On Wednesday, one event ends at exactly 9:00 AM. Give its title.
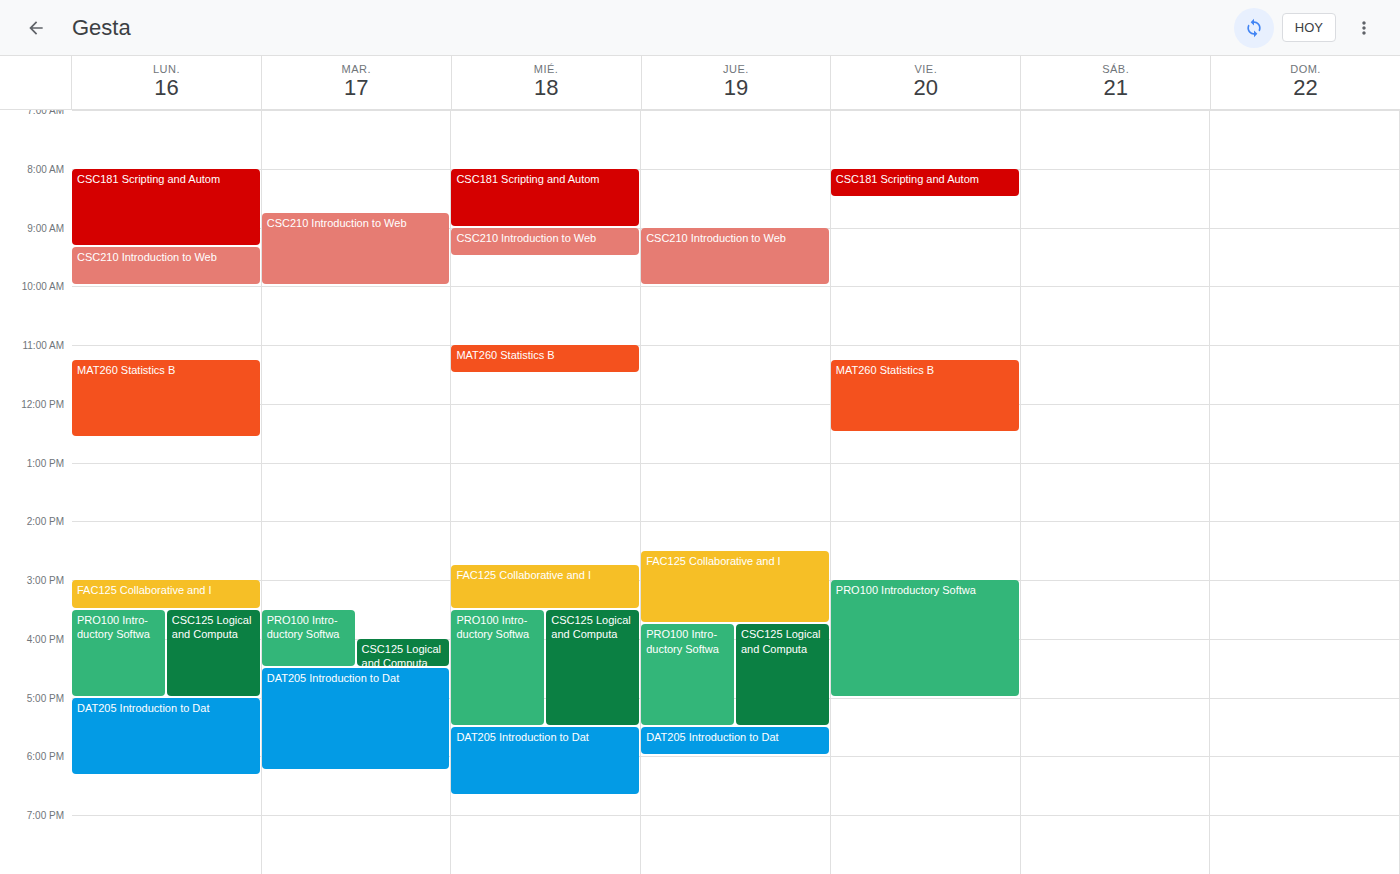
"CSC181 Scripting and Autom"